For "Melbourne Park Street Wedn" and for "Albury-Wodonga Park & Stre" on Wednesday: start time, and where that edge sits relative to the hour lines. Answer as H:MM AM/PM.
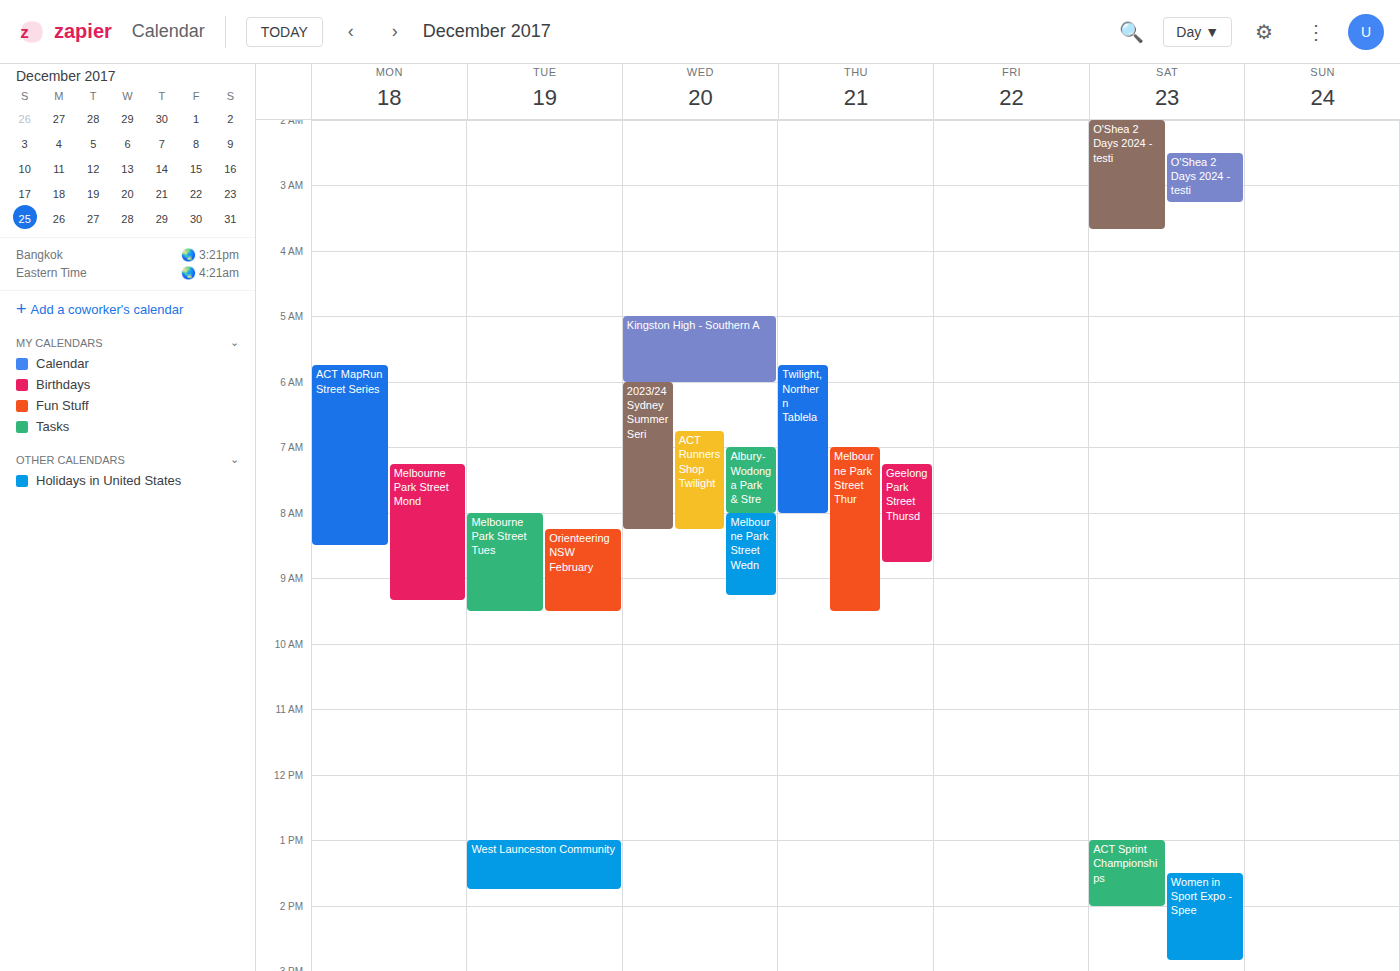
"Melbourne Park Street Wedn": 8:00 AM, exactly on the 8 AM line. "Albury-Wodonga Park & Stre": 7:00 AM, exactly on the 7 AM line.